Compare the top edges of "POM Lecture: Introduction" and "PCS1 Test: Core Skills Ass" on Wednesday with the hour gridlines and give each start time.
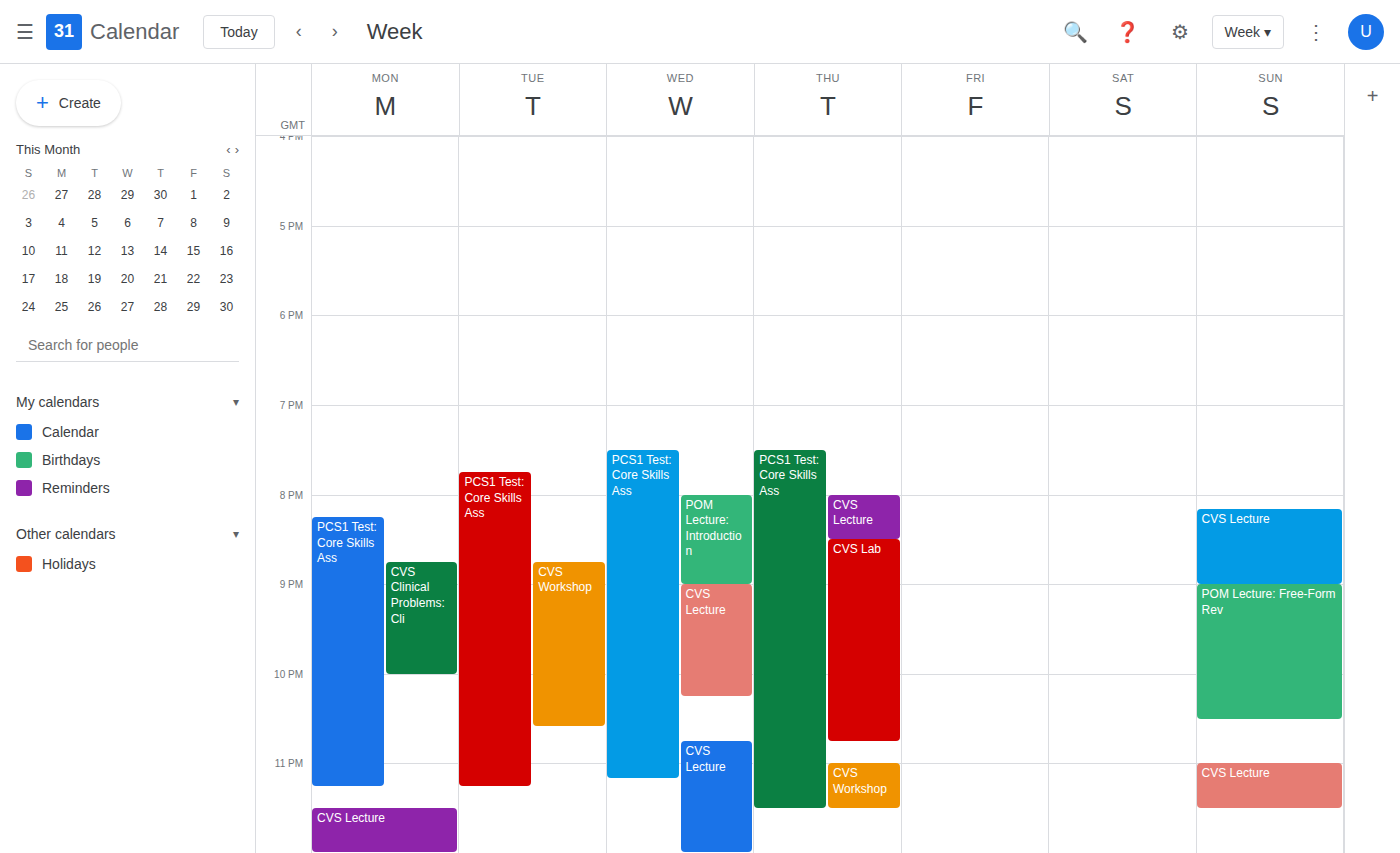
"POM Lecture: Introduction": 8:00 PM, exactly on the 8 PM line. "PCS1 Test: Core Skills Ass": 7:30 PM, halfway between the 7 PM and 8 PM lines.